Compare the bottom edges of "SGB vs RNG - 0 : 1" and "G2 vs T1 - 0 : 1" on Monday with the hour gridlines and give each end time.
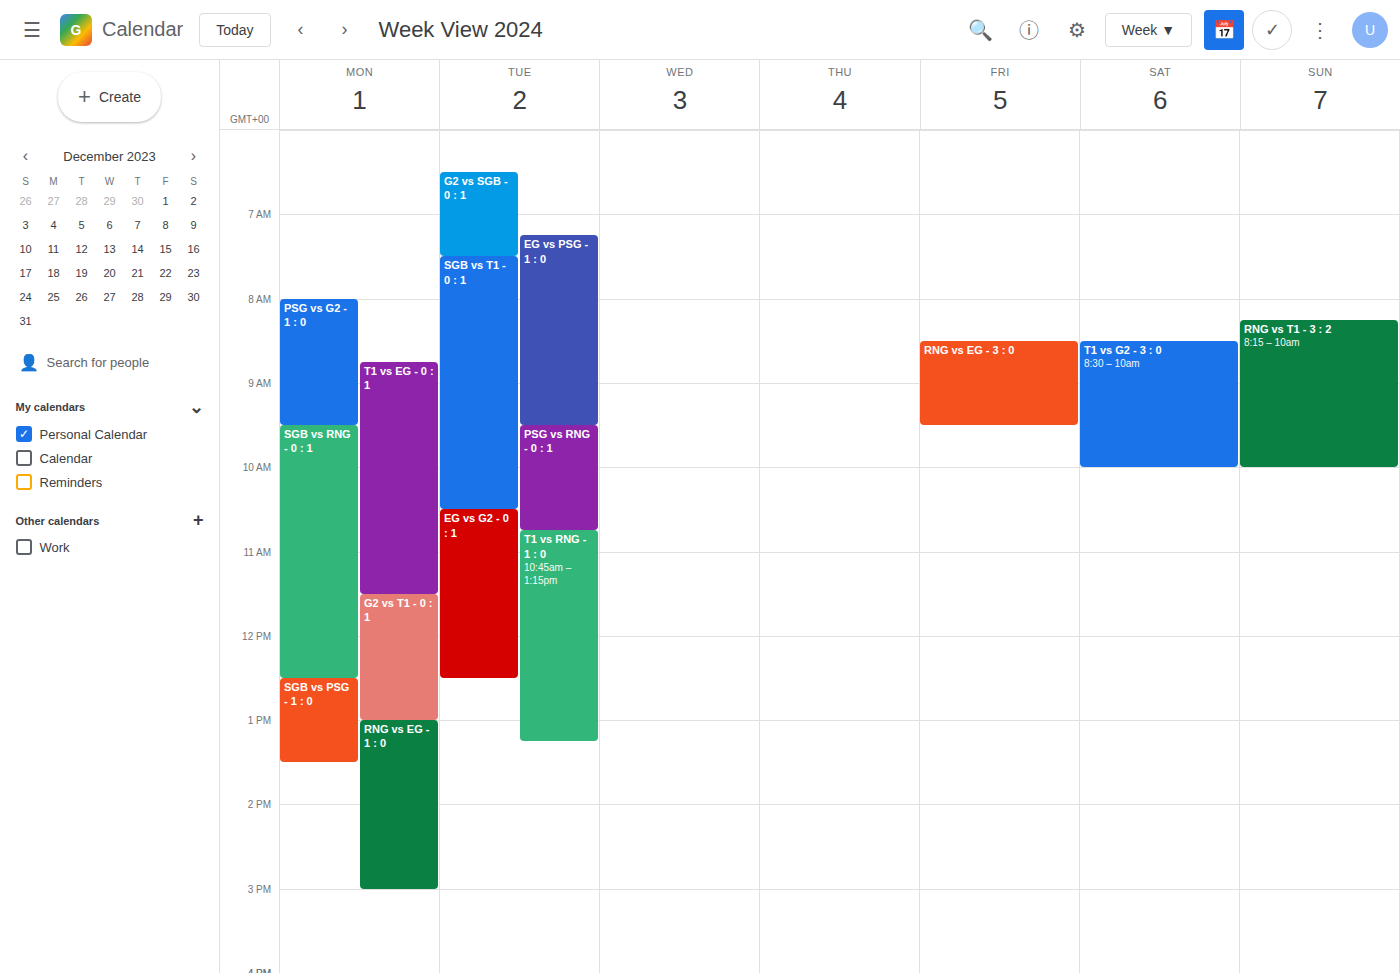
"SGB vs RNG - 0 : 1": 12:30 PM, halfway between the 12 PM and 1 PM lines. "G2 vs T1 - 0 : 1": 1:00 PM, exactly on the 1 PM line.